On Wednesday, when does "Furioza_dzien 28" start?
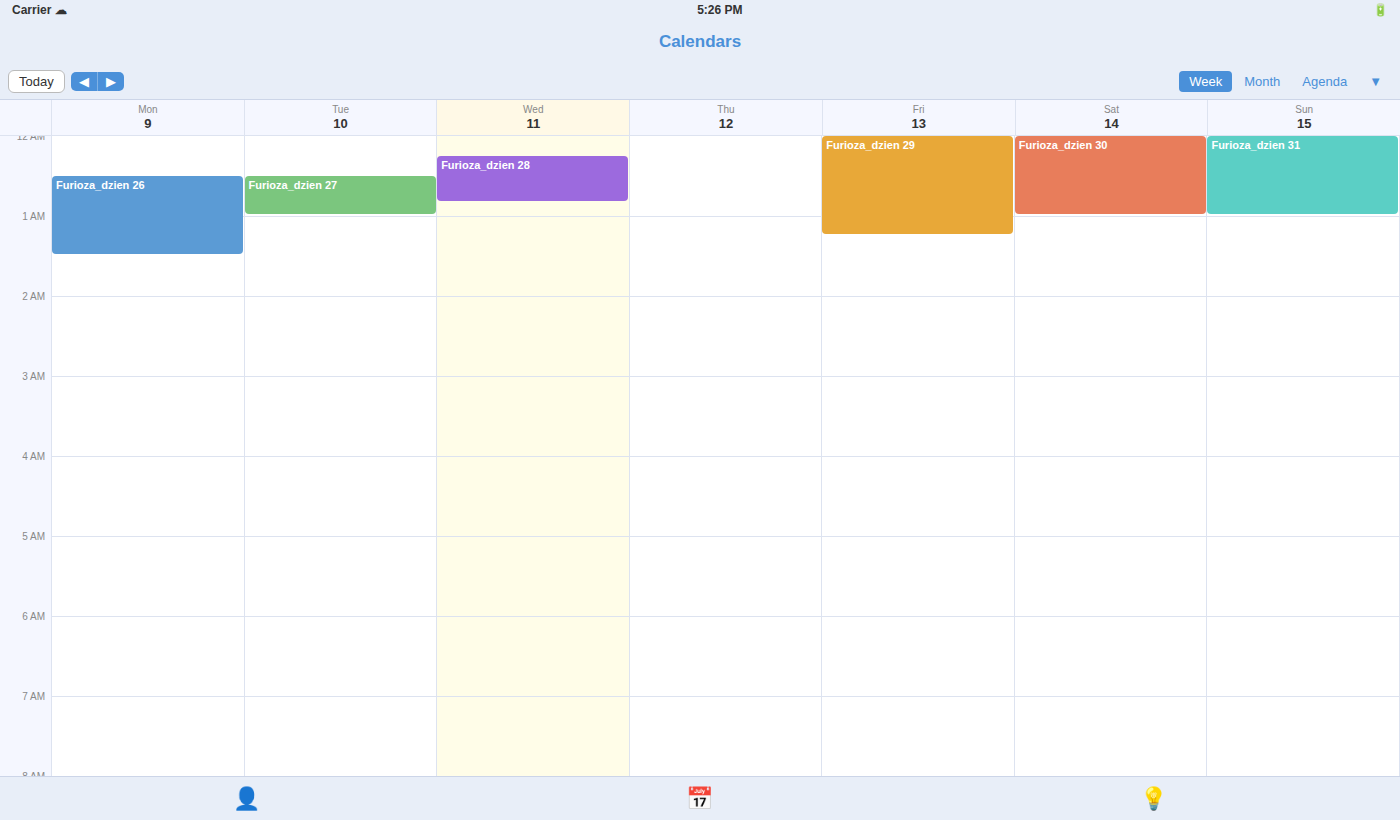
12:15 AM